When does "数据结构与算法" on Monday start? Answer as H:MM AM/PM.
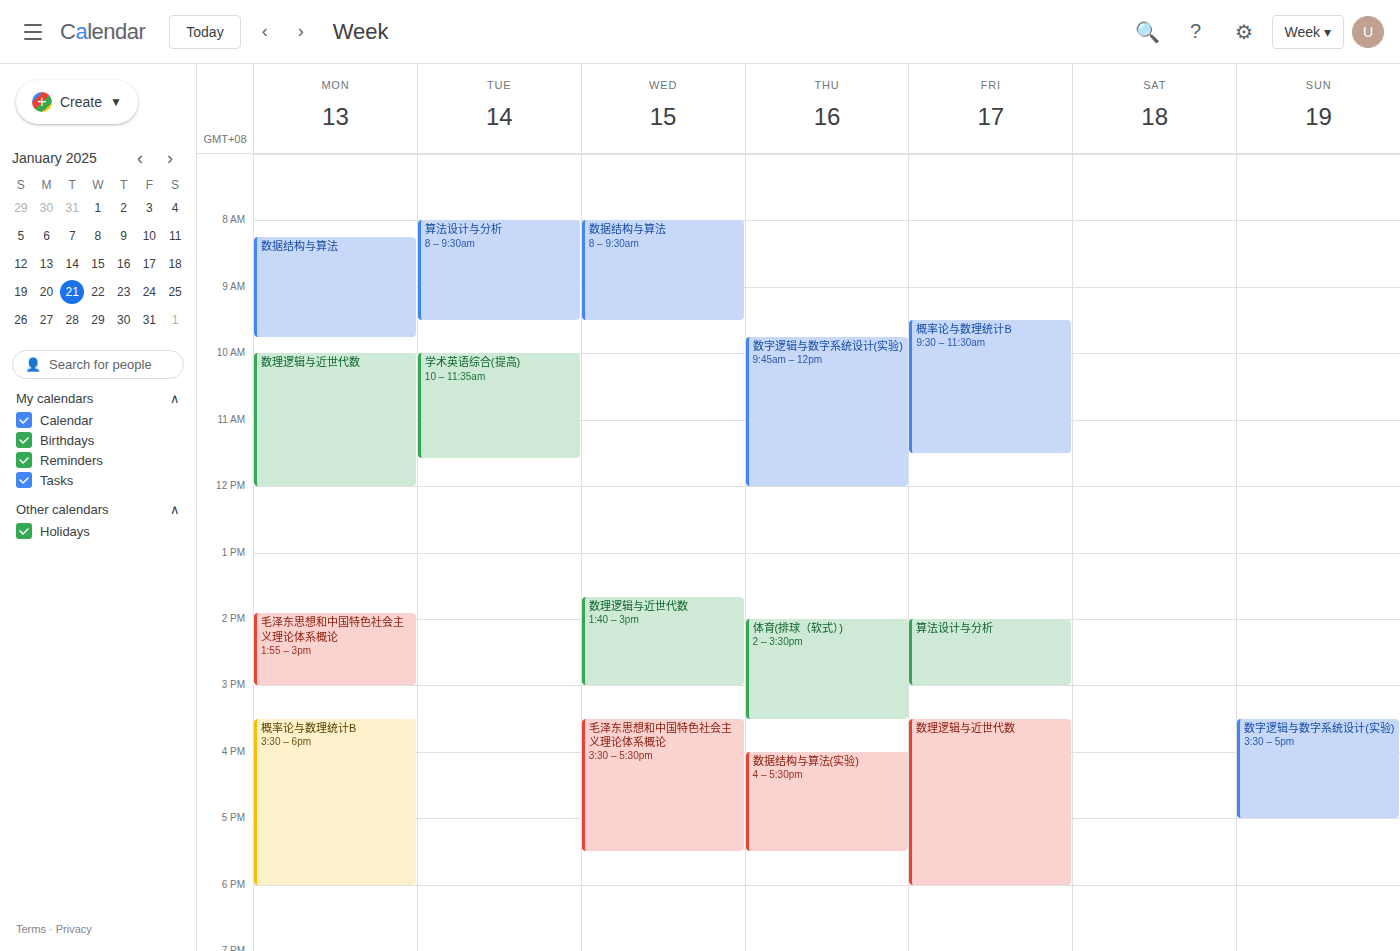
8:15 AM